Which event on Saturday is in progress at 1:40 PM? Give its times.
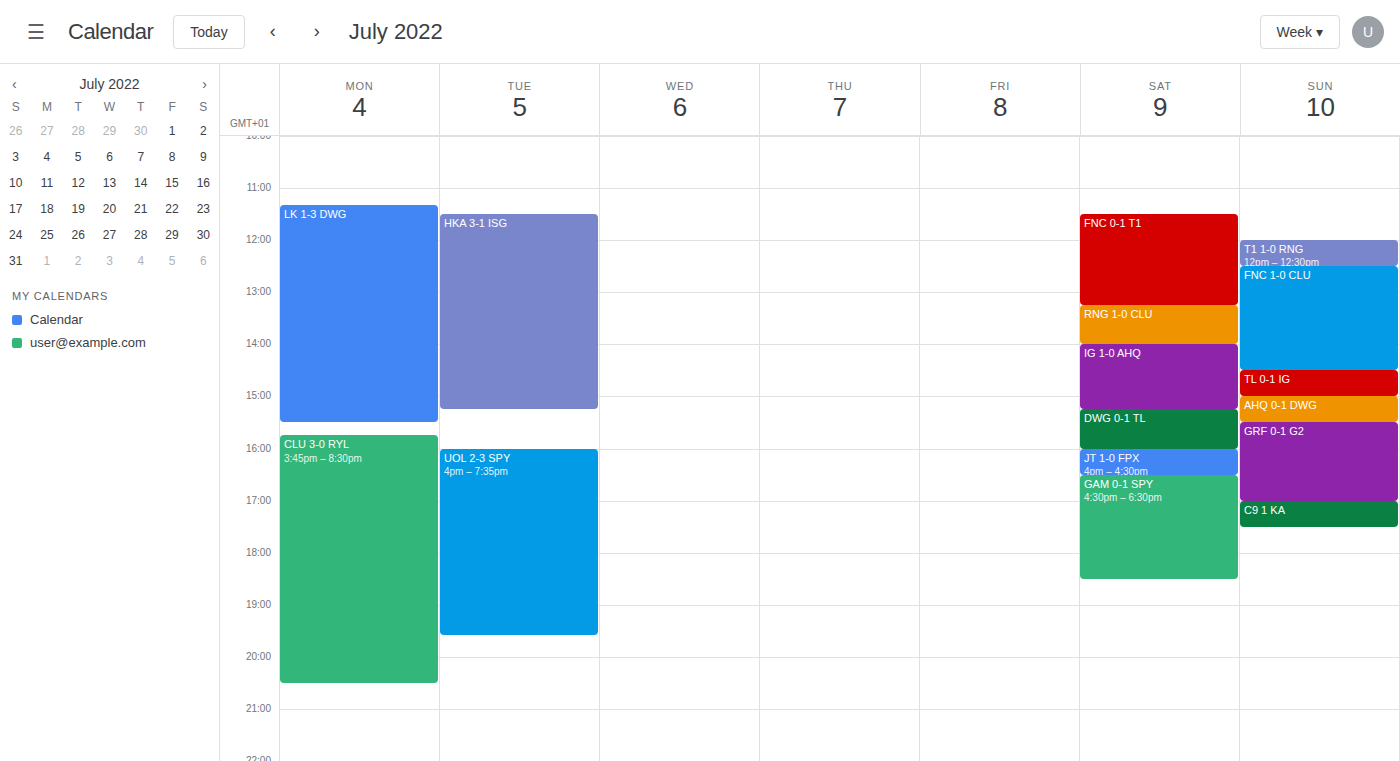
"RNG 1-0 CLU", 1:15 PM to 2:00 PM